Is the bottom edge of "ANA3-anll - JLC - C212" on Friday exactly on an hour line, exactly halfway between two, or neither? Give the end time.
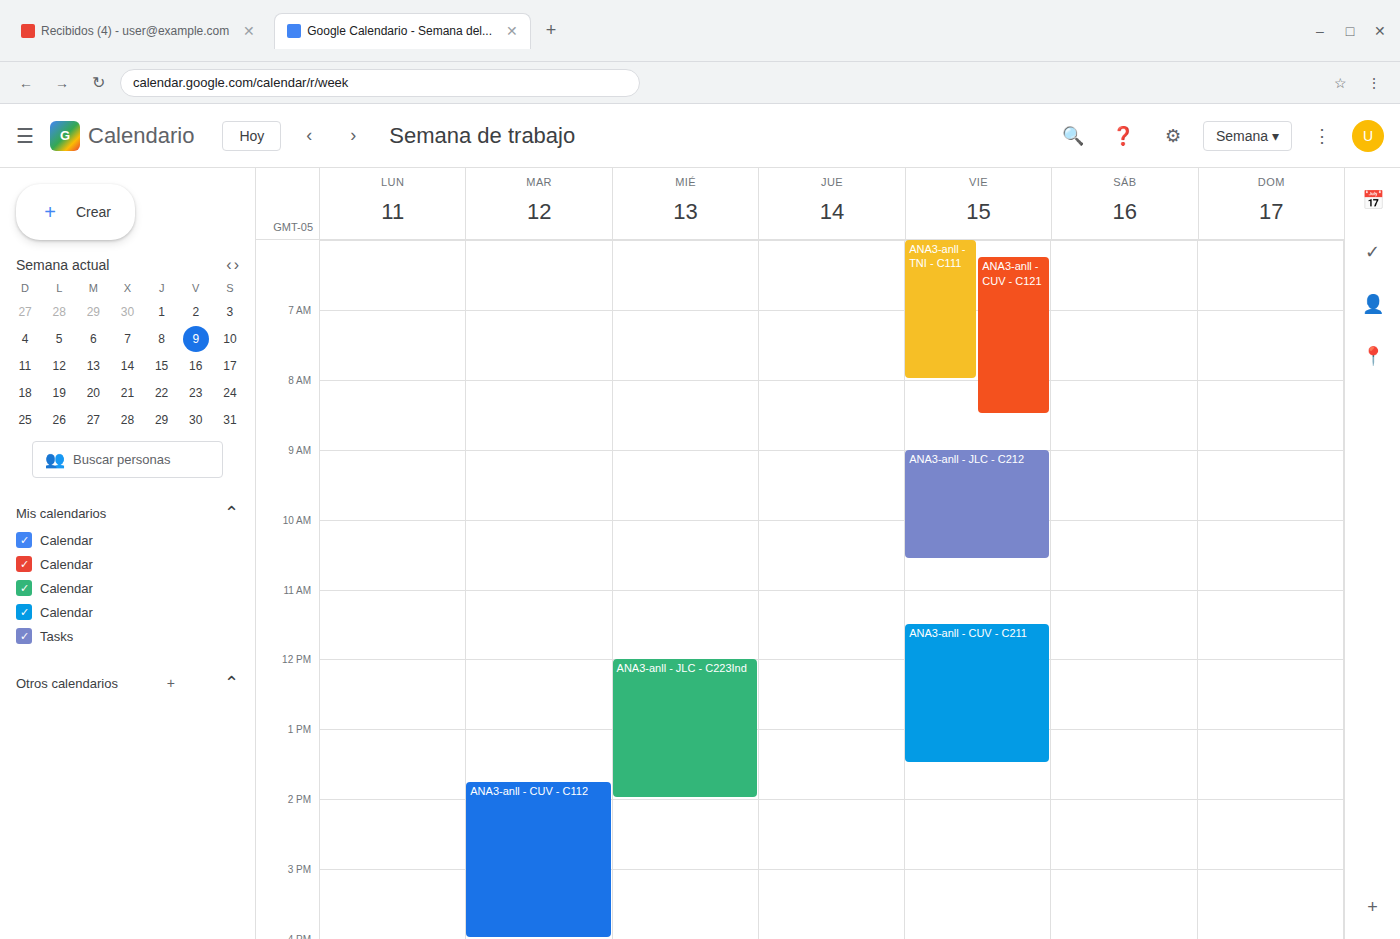
10:35 AM -- neither: 35 minutes below the 10 AM line and 25 minutes above the 11 AM line.